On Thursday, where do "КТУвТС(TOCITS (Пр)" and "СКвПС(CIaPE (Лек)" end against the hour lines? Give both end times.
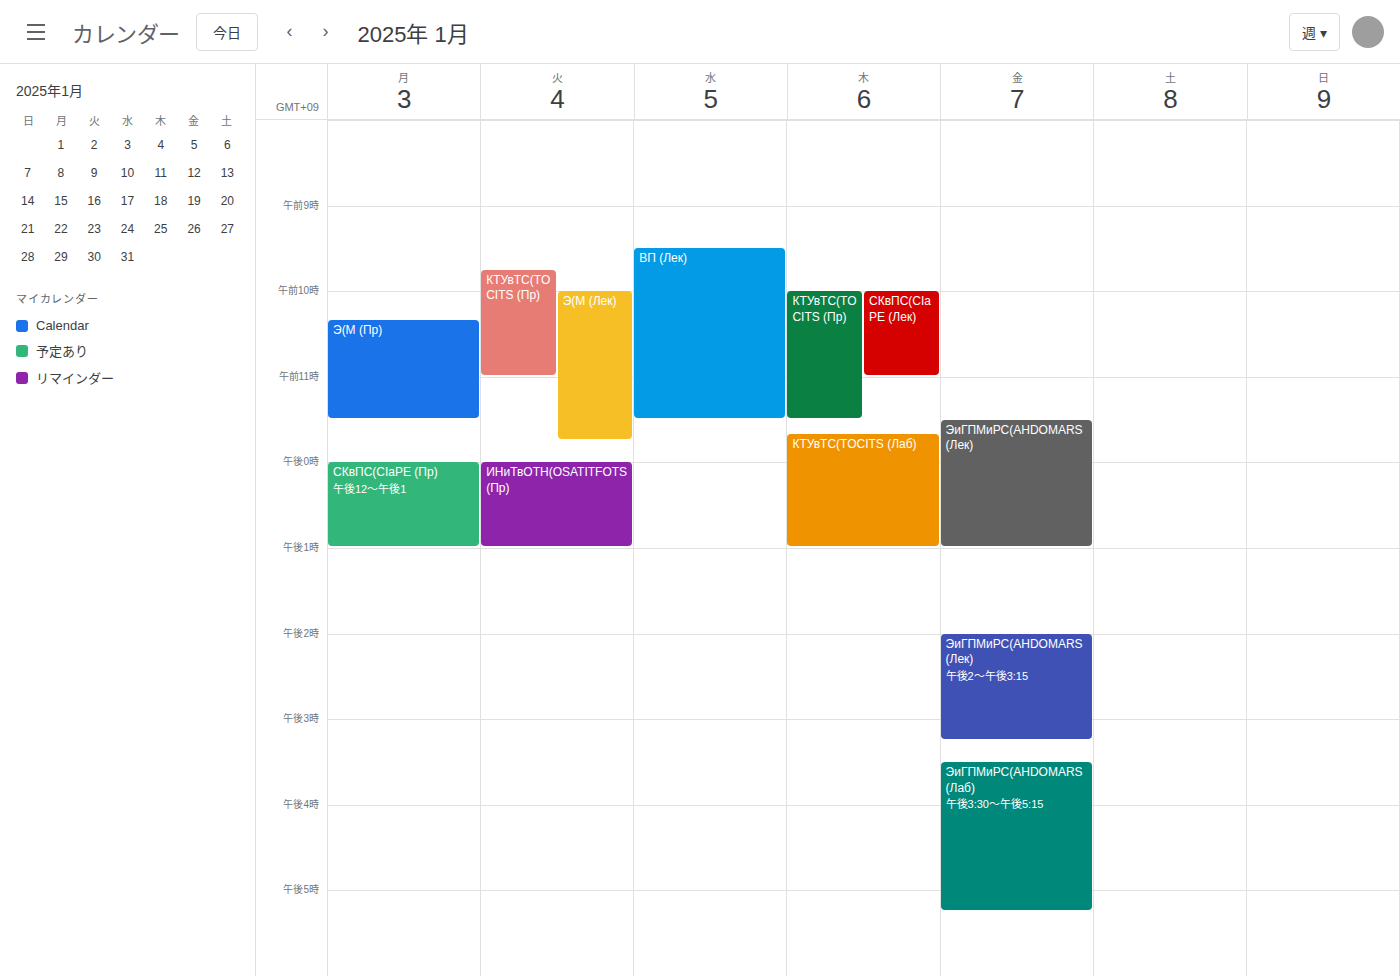
"КТУвТС(TOCITS (Пр)": 11:30 AM, halfway between the 11 AM and 12 PM lines. "СКвПС(CIaPE (Лек)": 11:00 AM, exactly on the 11 AM line.